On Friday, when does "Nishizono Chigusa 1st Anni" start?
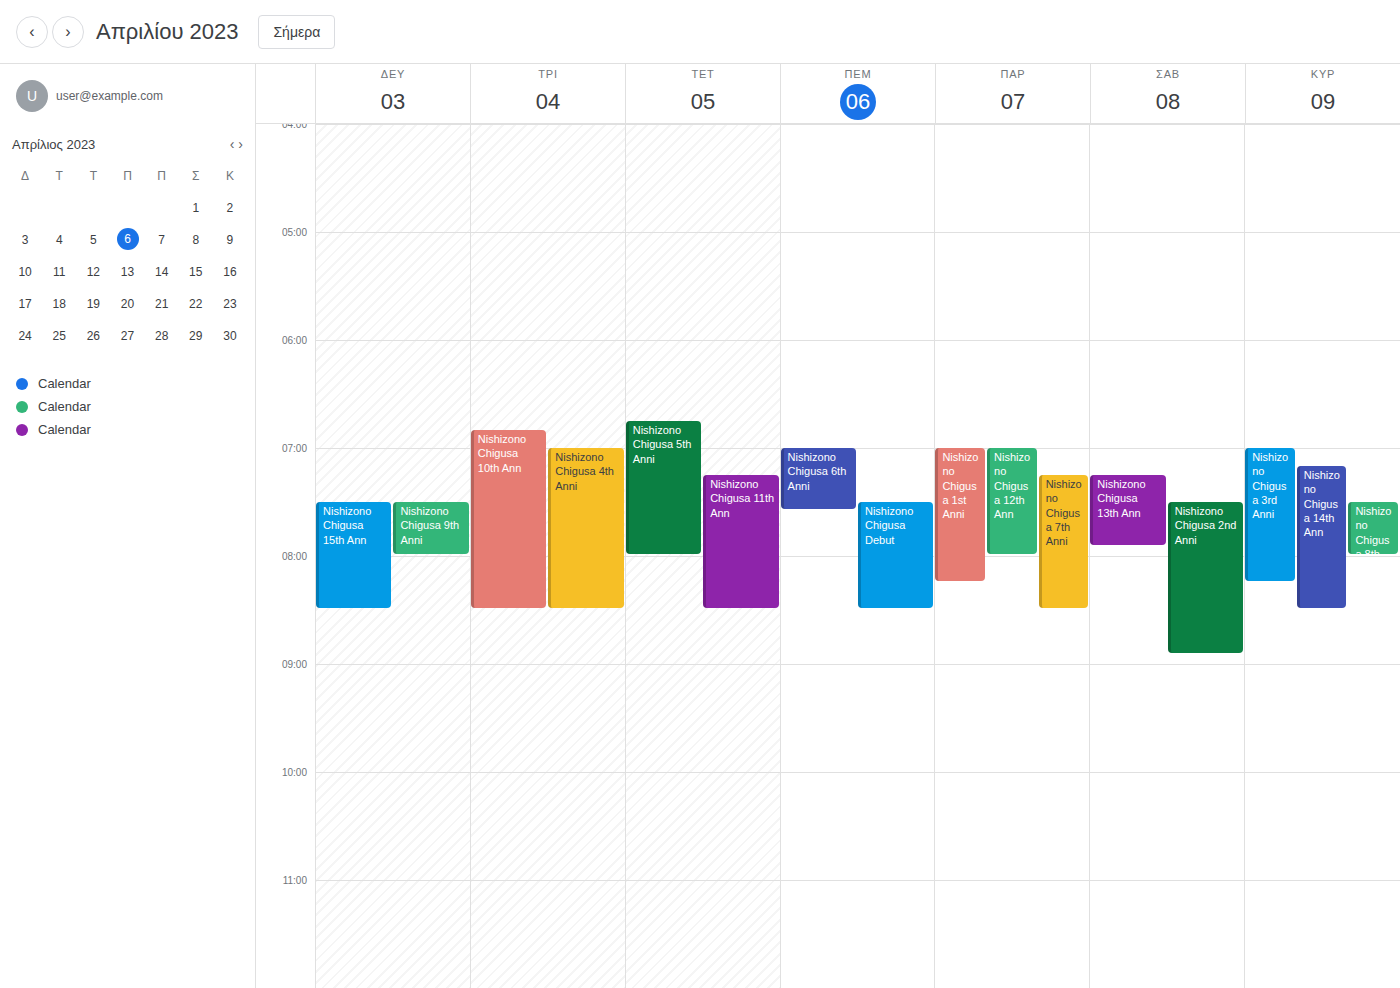
7:00 AM